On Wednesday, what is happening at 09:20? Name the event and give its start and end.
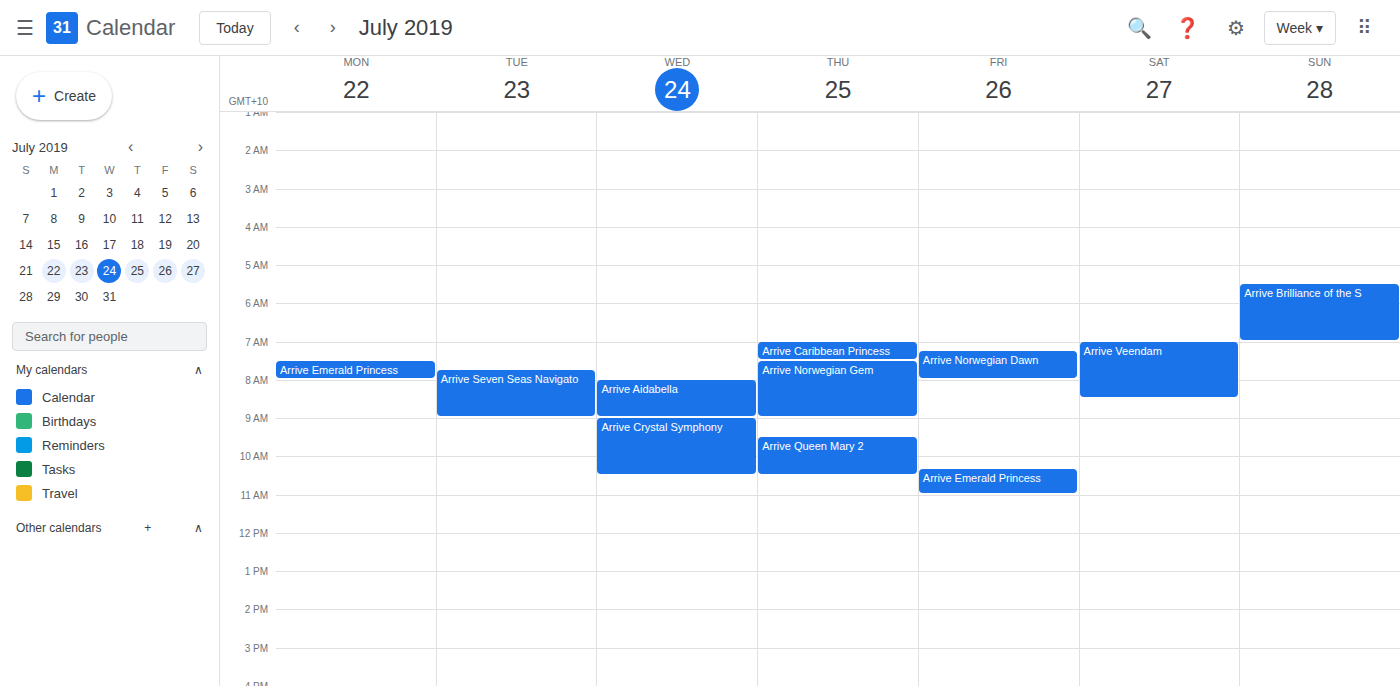
"Arrive Crystal Symphony", 09:00 to 10:30